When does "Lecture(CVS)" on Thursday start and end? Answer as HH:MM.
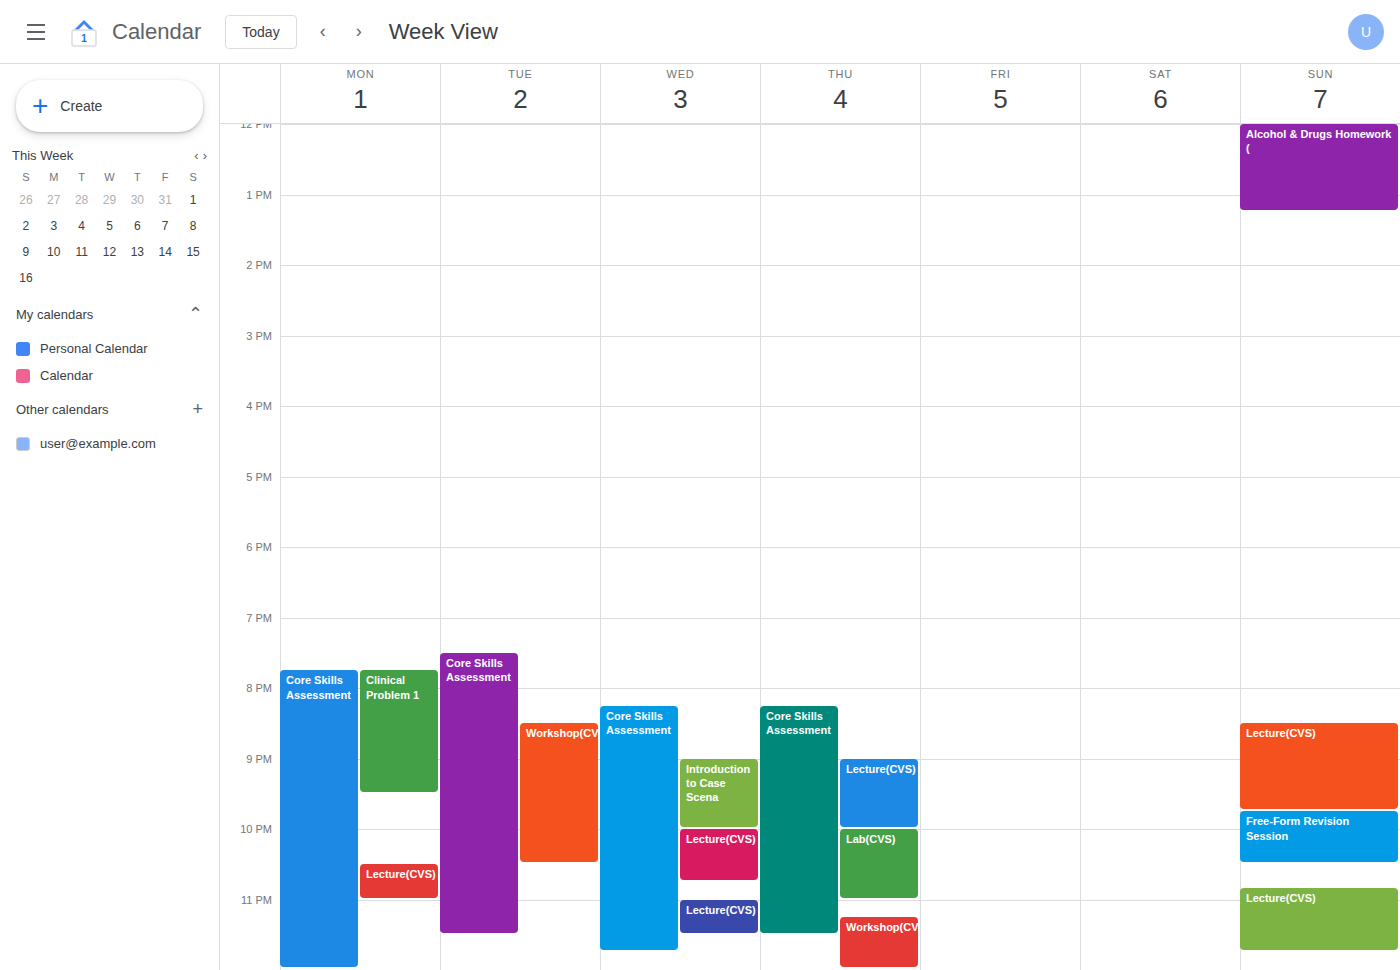
21:00 to 22:00